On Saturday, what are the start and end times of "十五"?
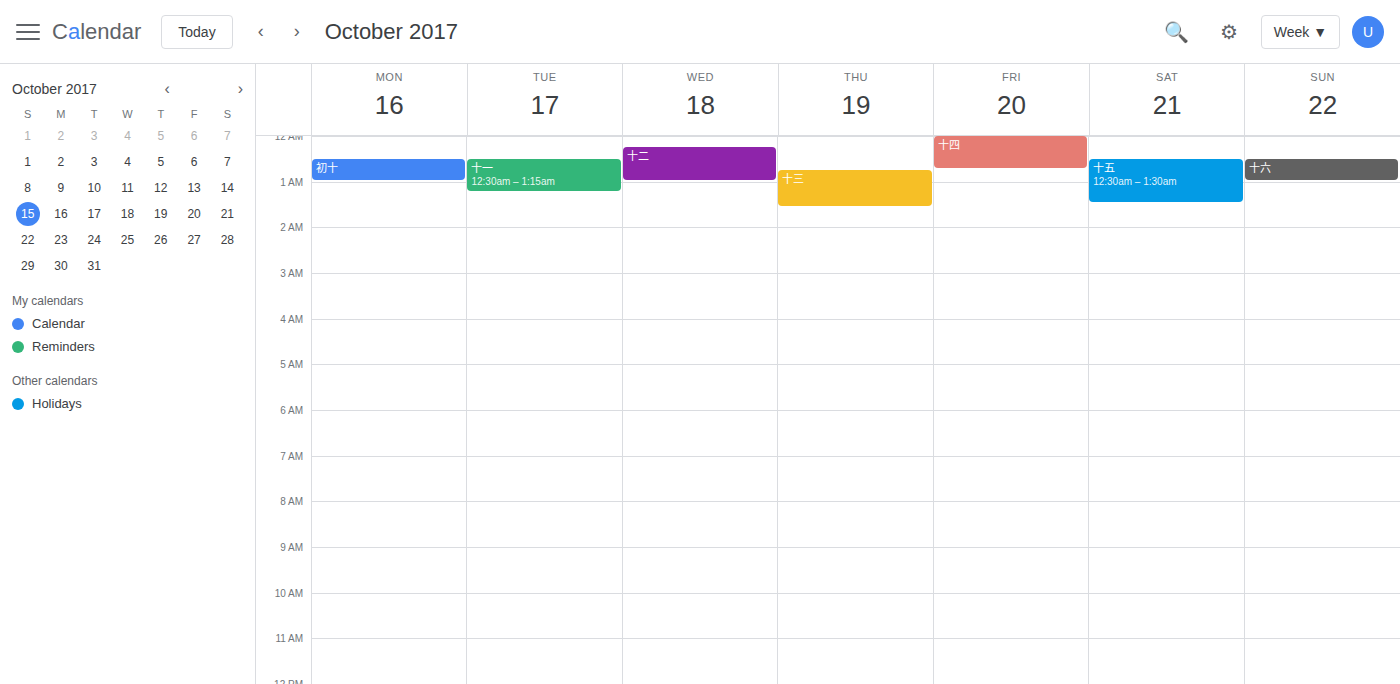
12:30 AM to 1:30 AM